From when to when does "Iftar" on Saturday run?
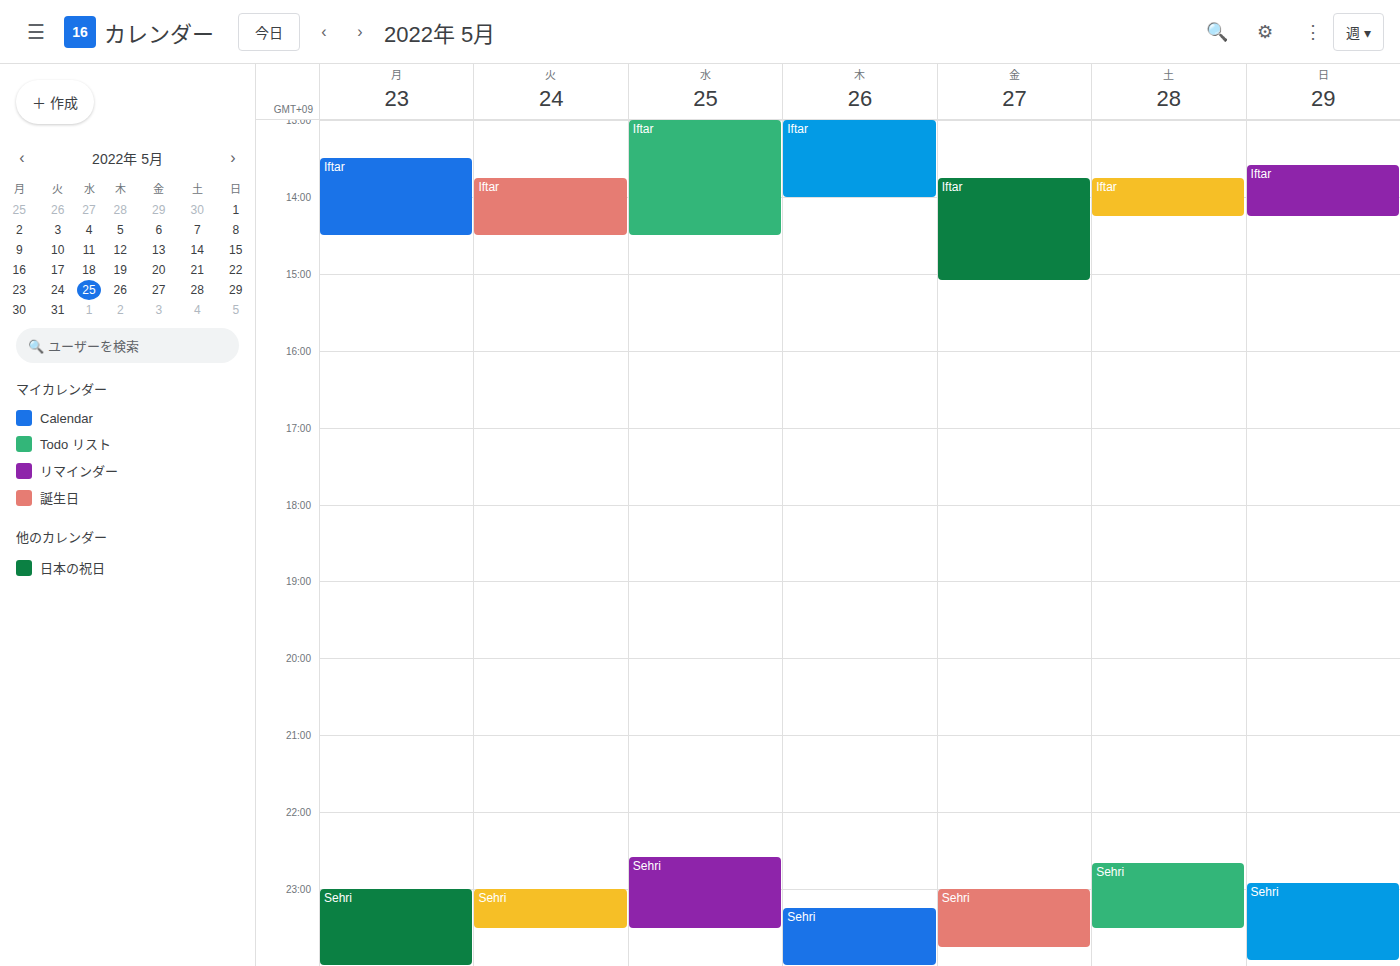
1:45 PM to 2:15 PM